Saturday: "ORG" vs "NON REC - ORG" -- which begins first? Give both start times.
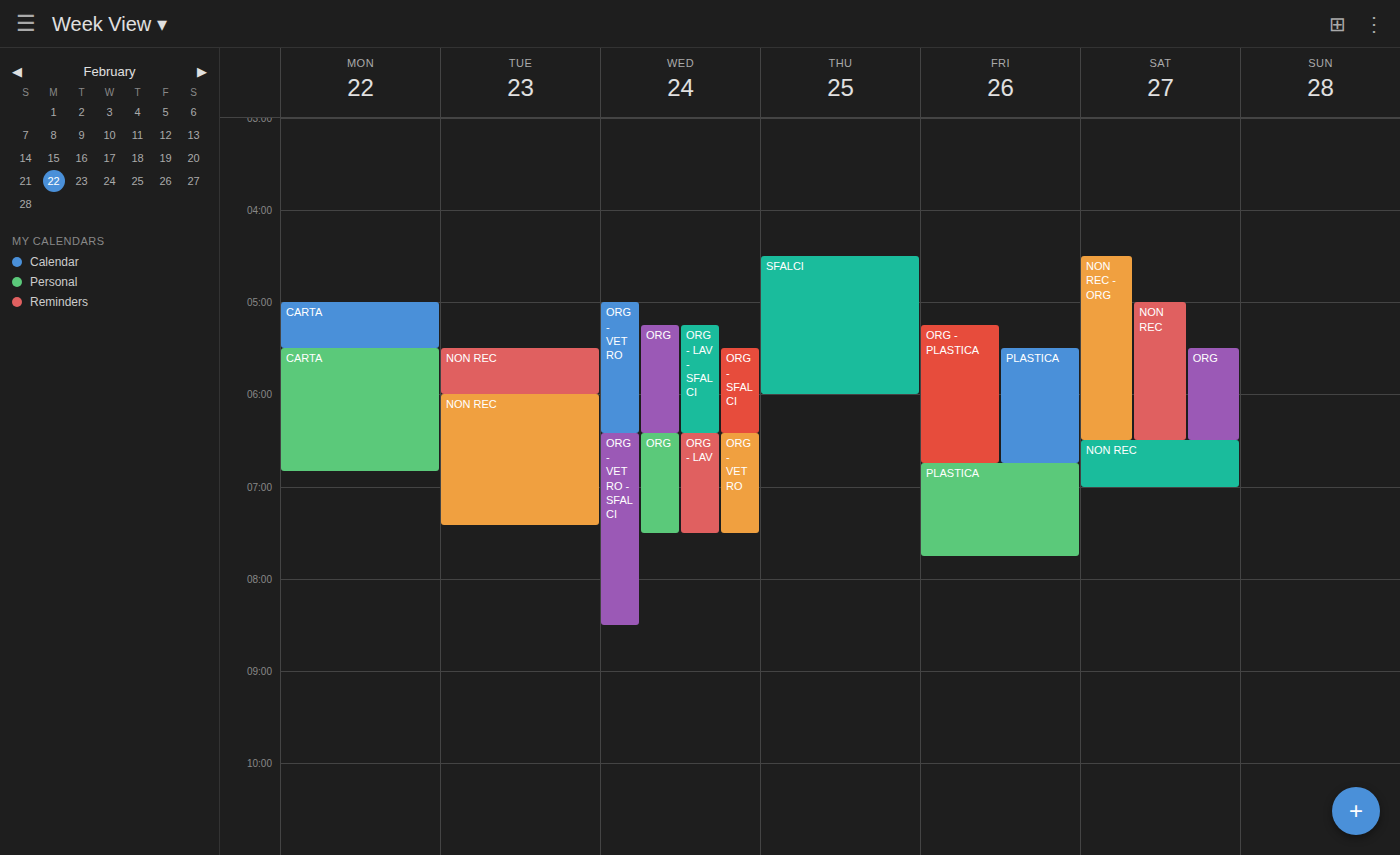
"NON REC - ORG" 4:30 AM; "ORG" 5:30 AM.